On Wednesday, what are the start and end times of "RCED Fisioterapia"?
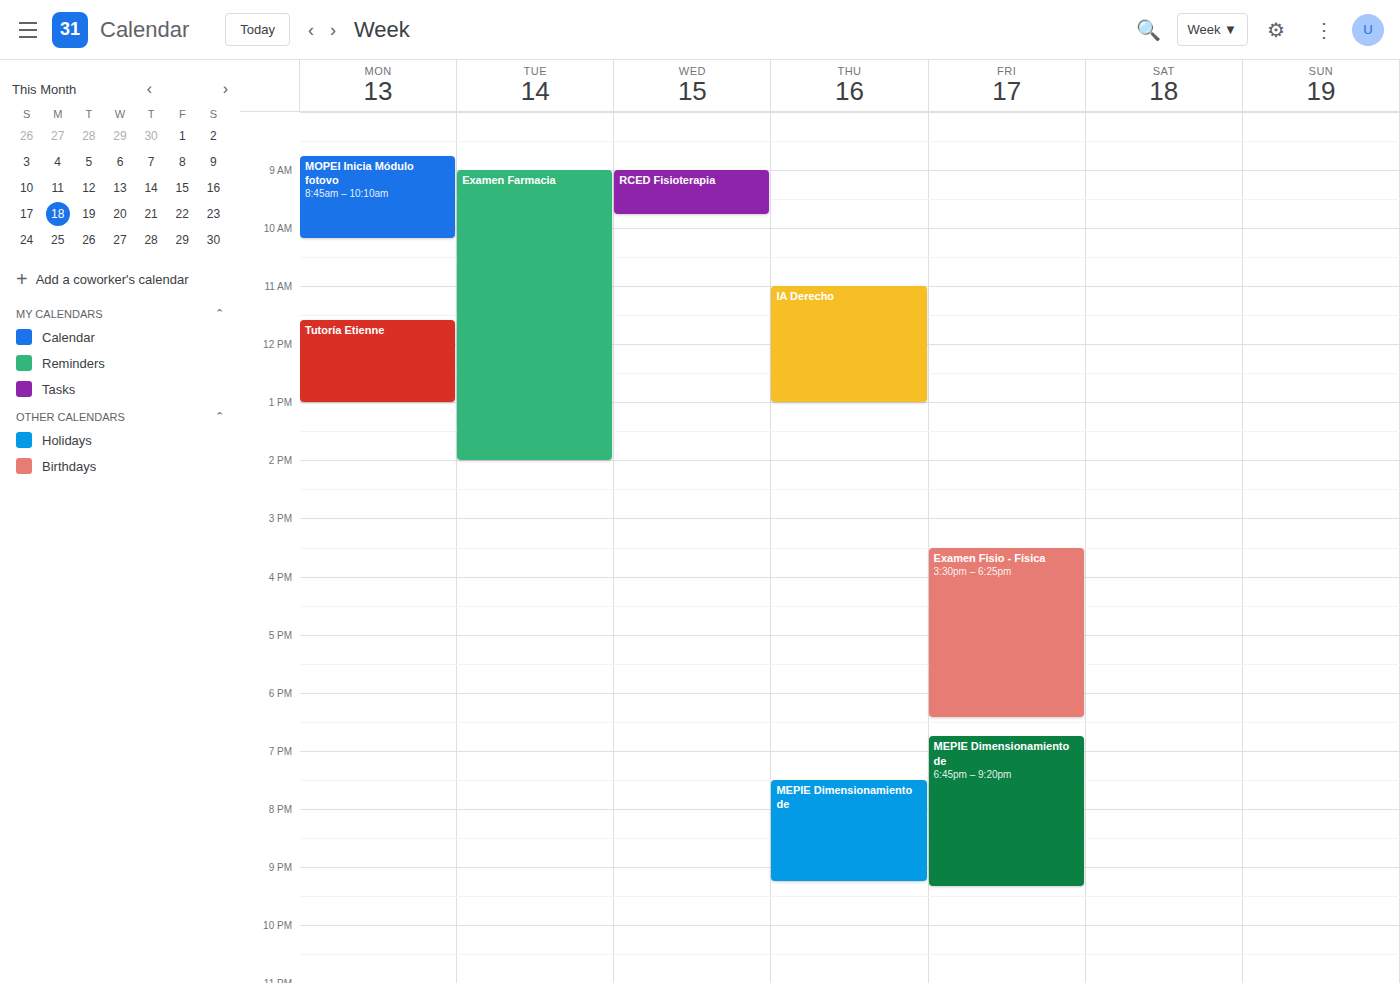
9:00 AM to 9:45 AM